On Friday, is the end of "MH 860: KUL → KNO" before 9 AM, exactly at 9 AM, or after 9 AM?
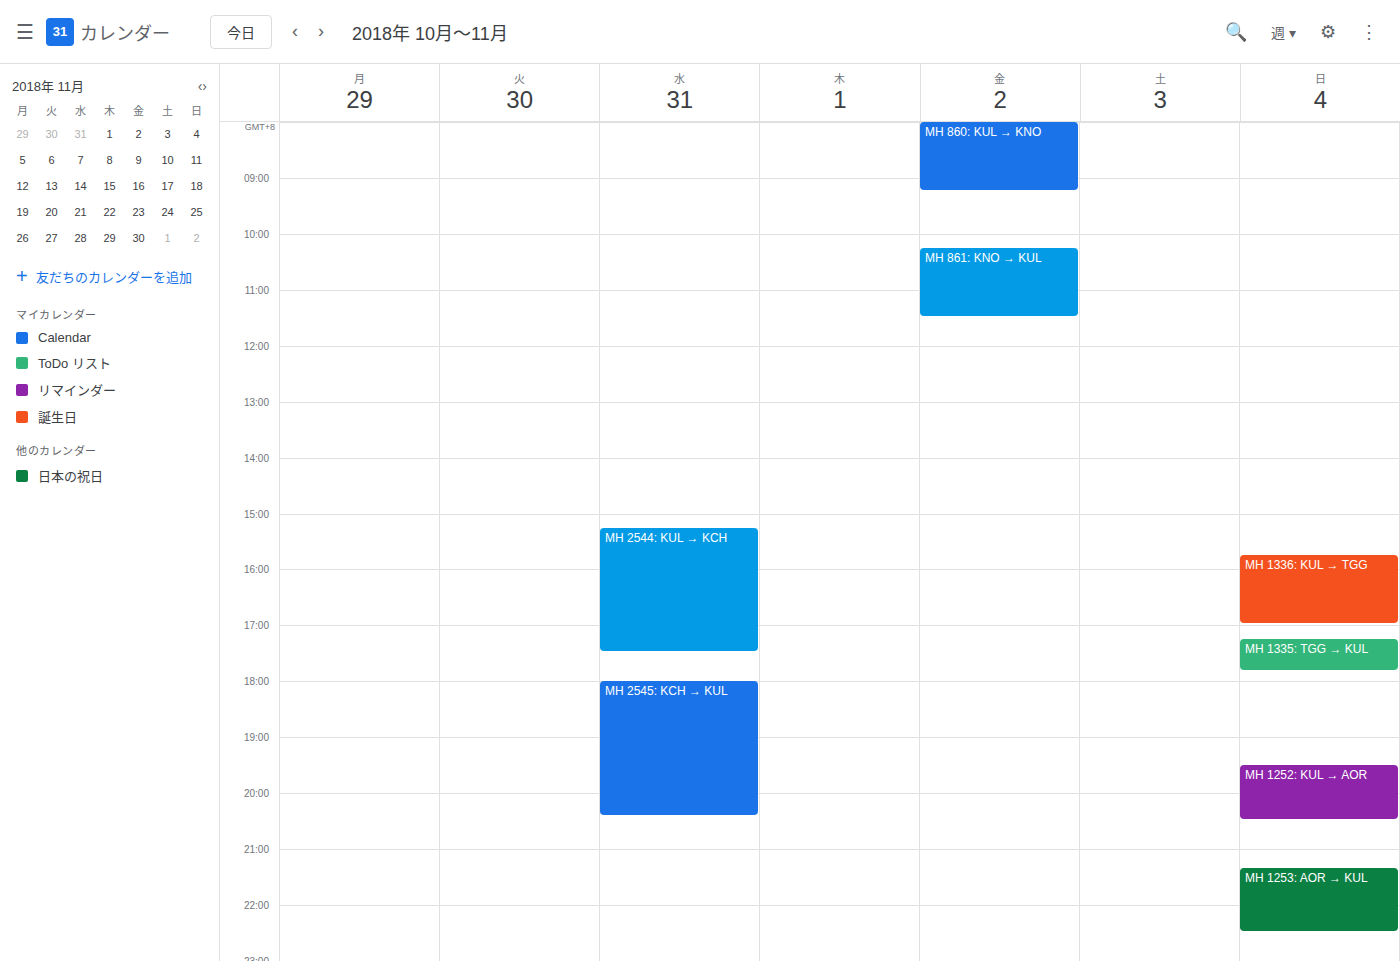
9:15 AM -- after 9 AM, 15 minutes below the 9 AM line.